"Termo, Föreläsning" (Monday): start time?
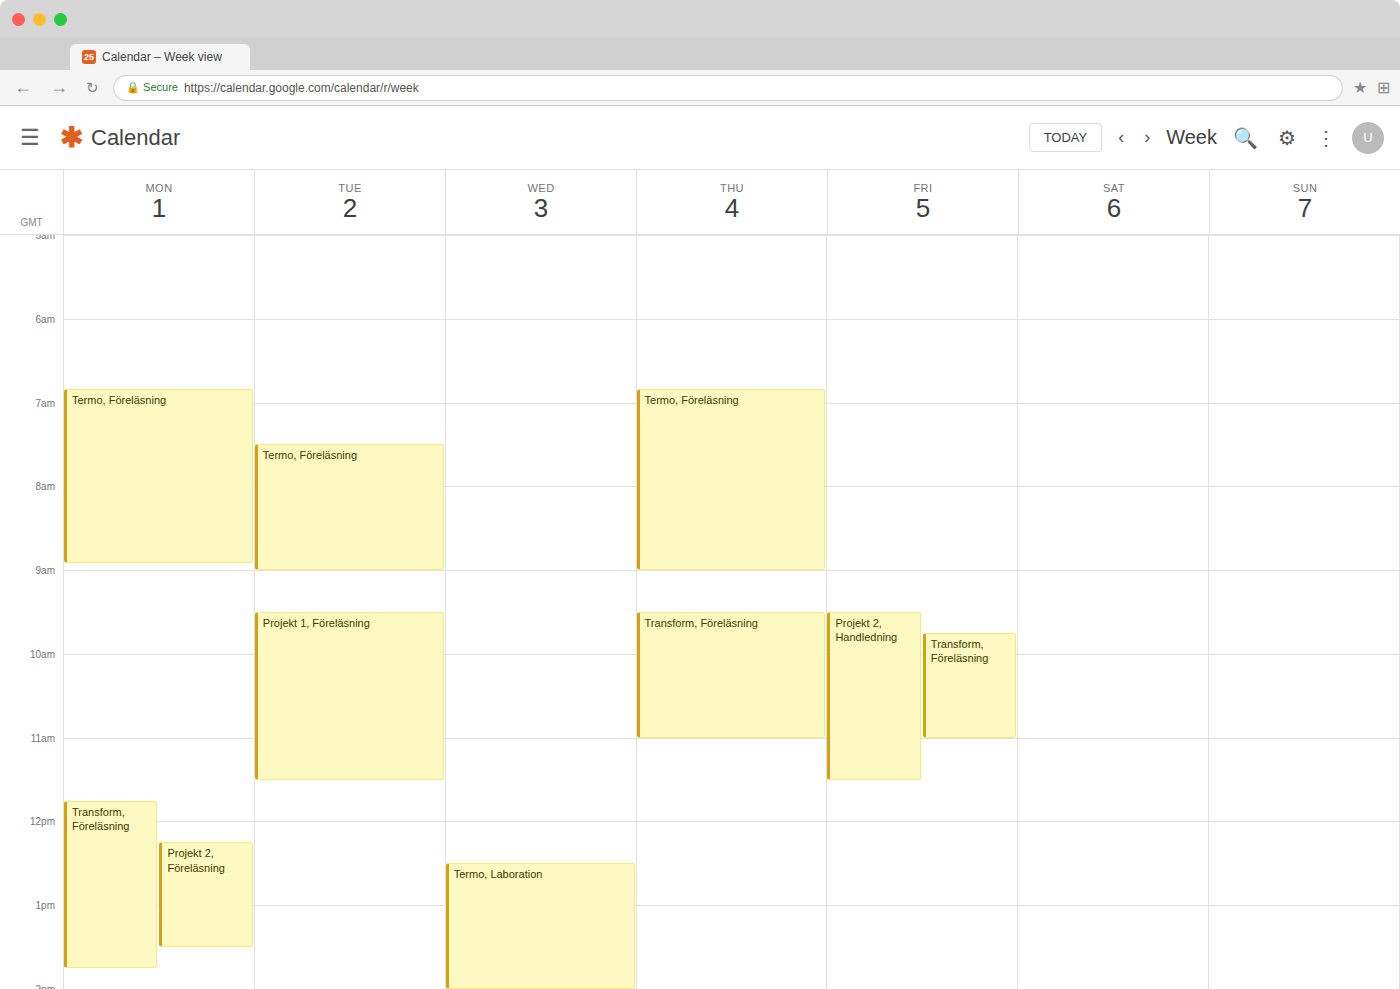
6:50 AM